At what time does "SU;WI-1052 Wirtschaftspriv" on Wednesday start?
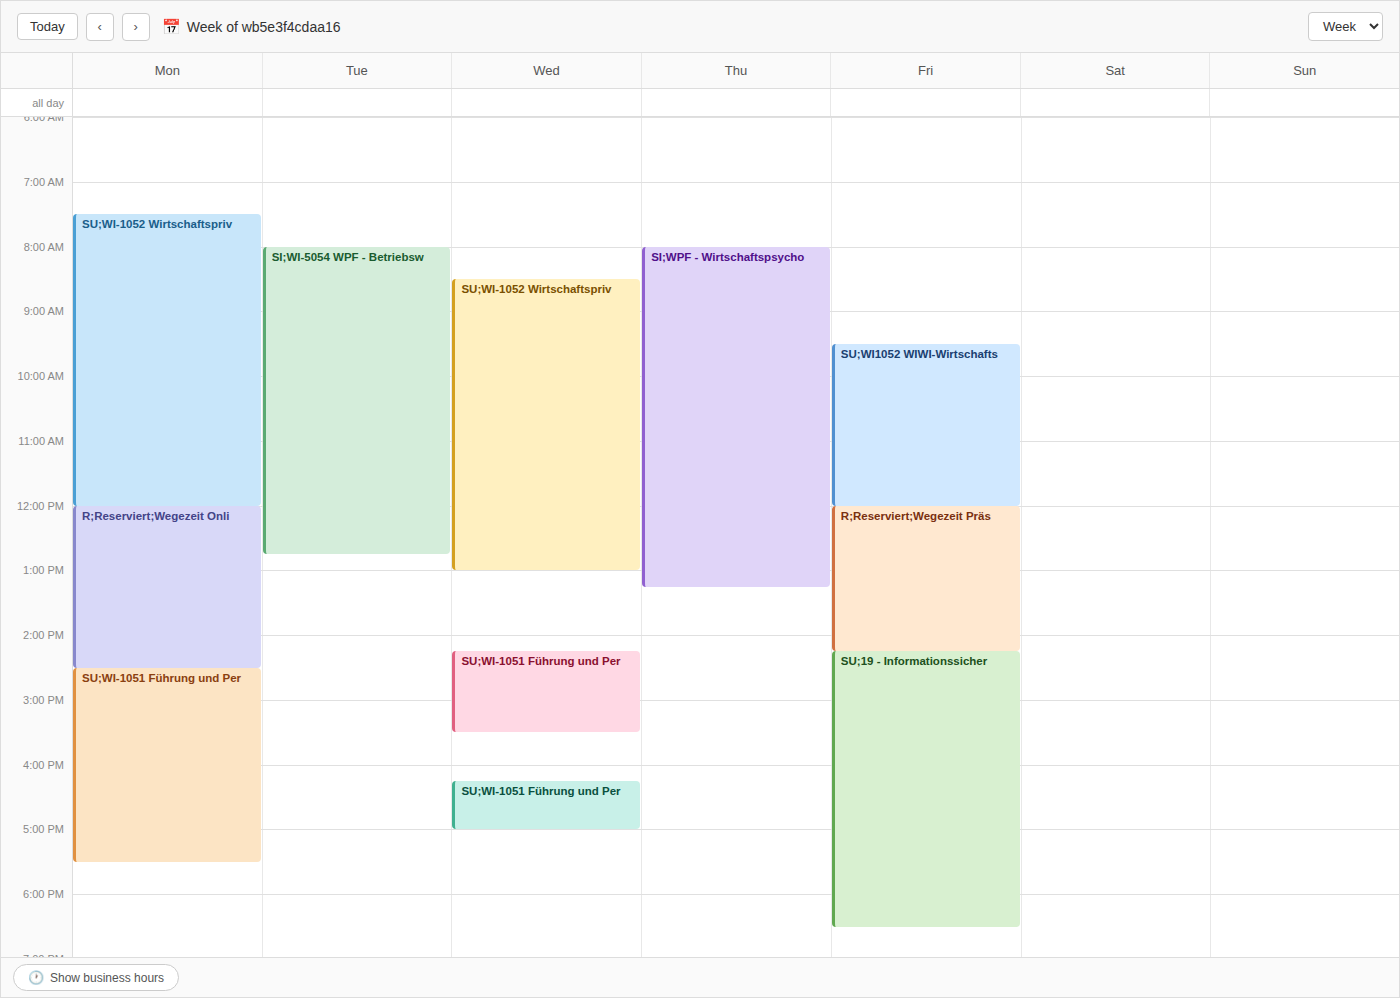
8:30 AM